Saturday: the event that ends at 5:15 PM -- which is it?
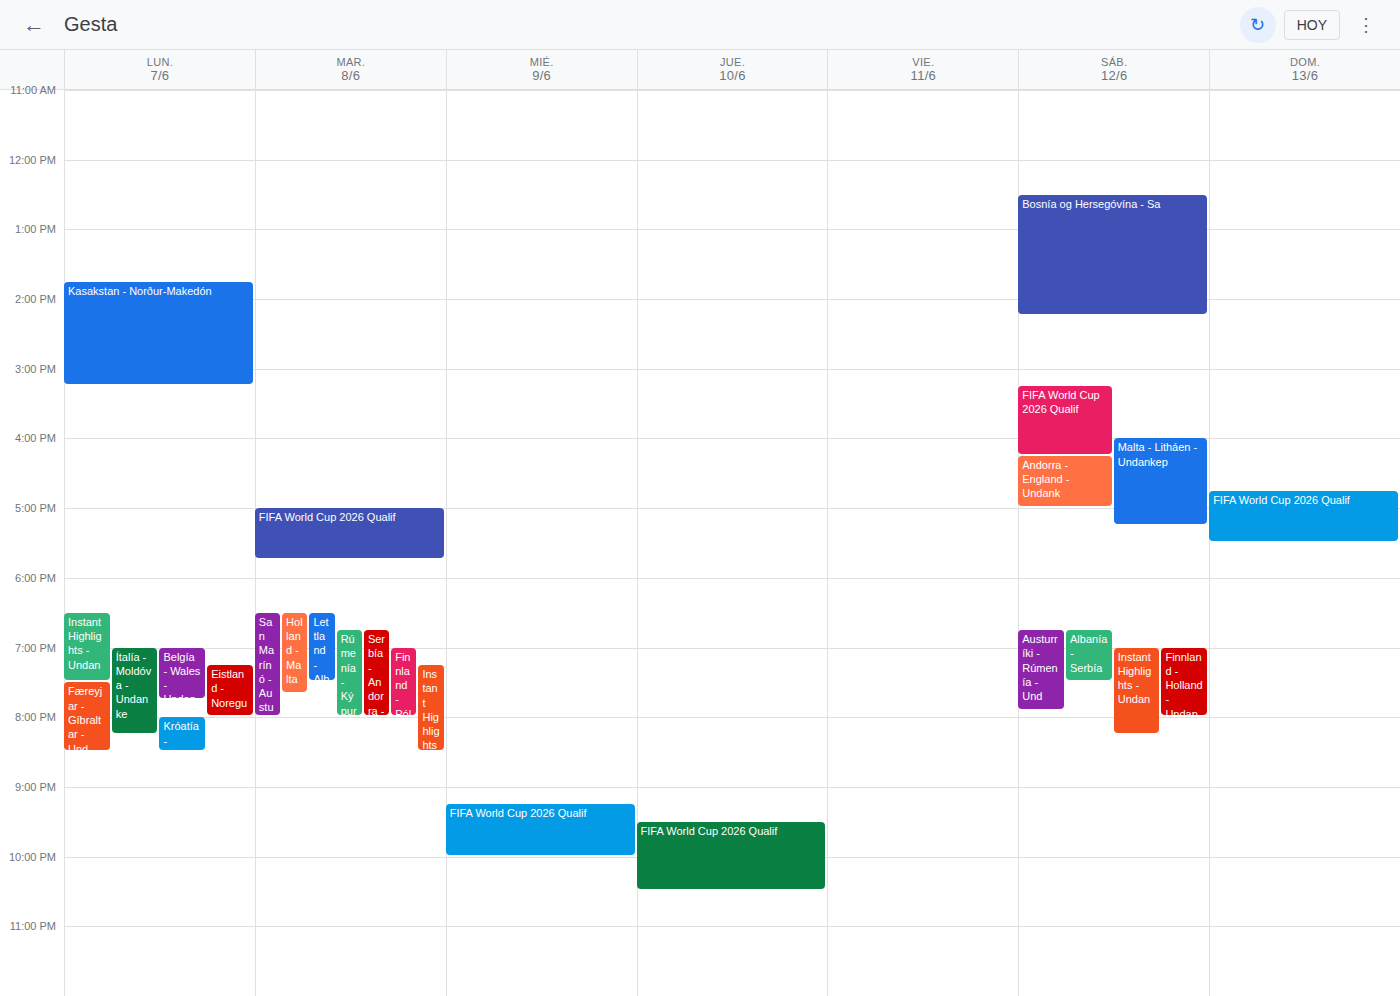
"Malta - Litháen - Undankep"